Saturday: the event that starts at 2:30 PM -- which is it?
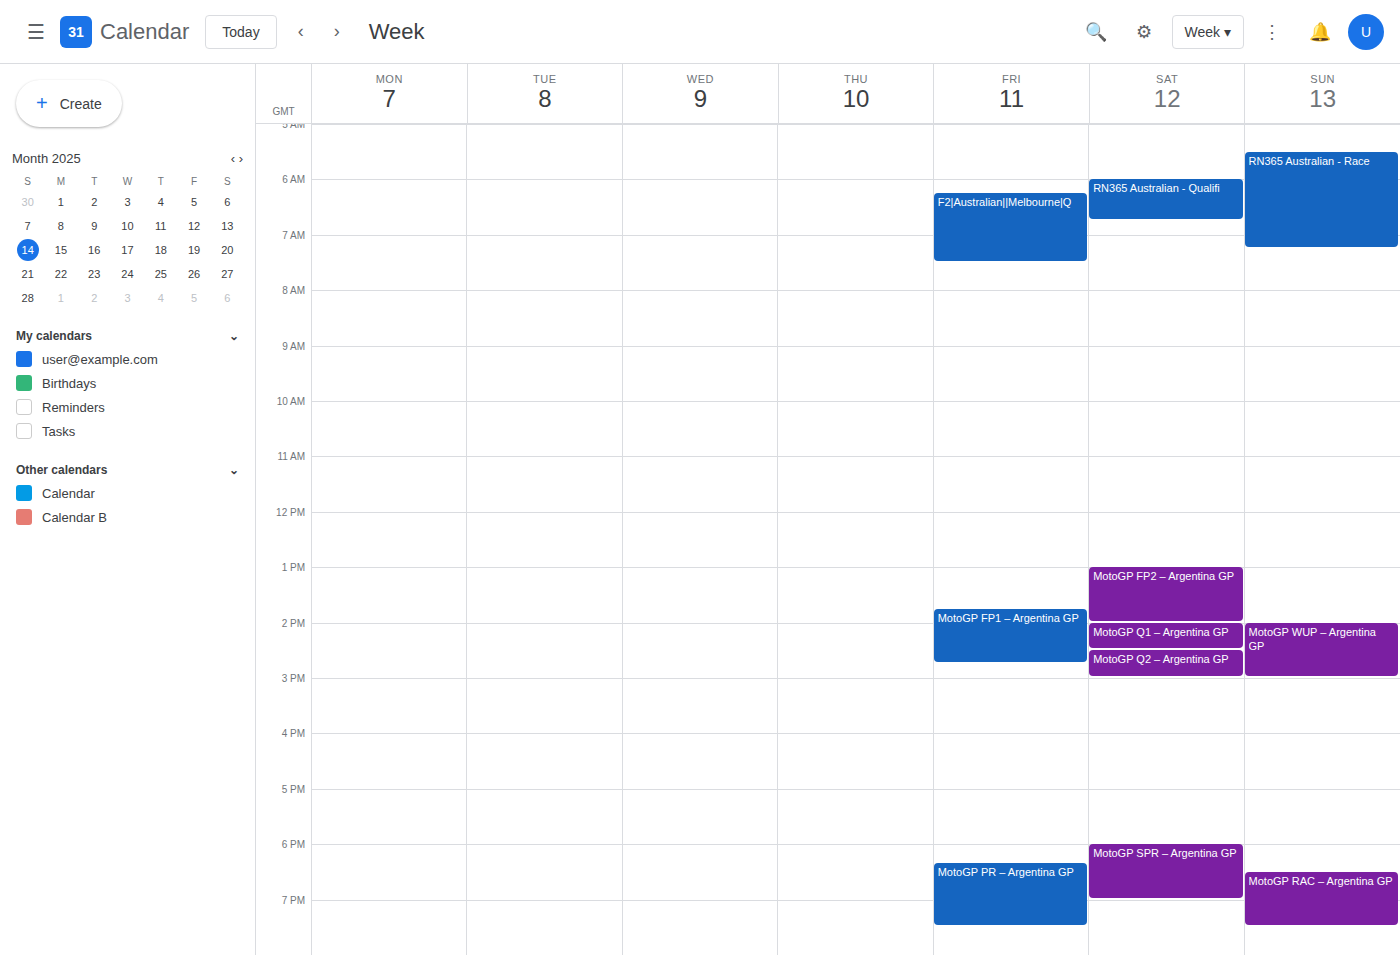
"MotoGP Q2 – Argentina GP"